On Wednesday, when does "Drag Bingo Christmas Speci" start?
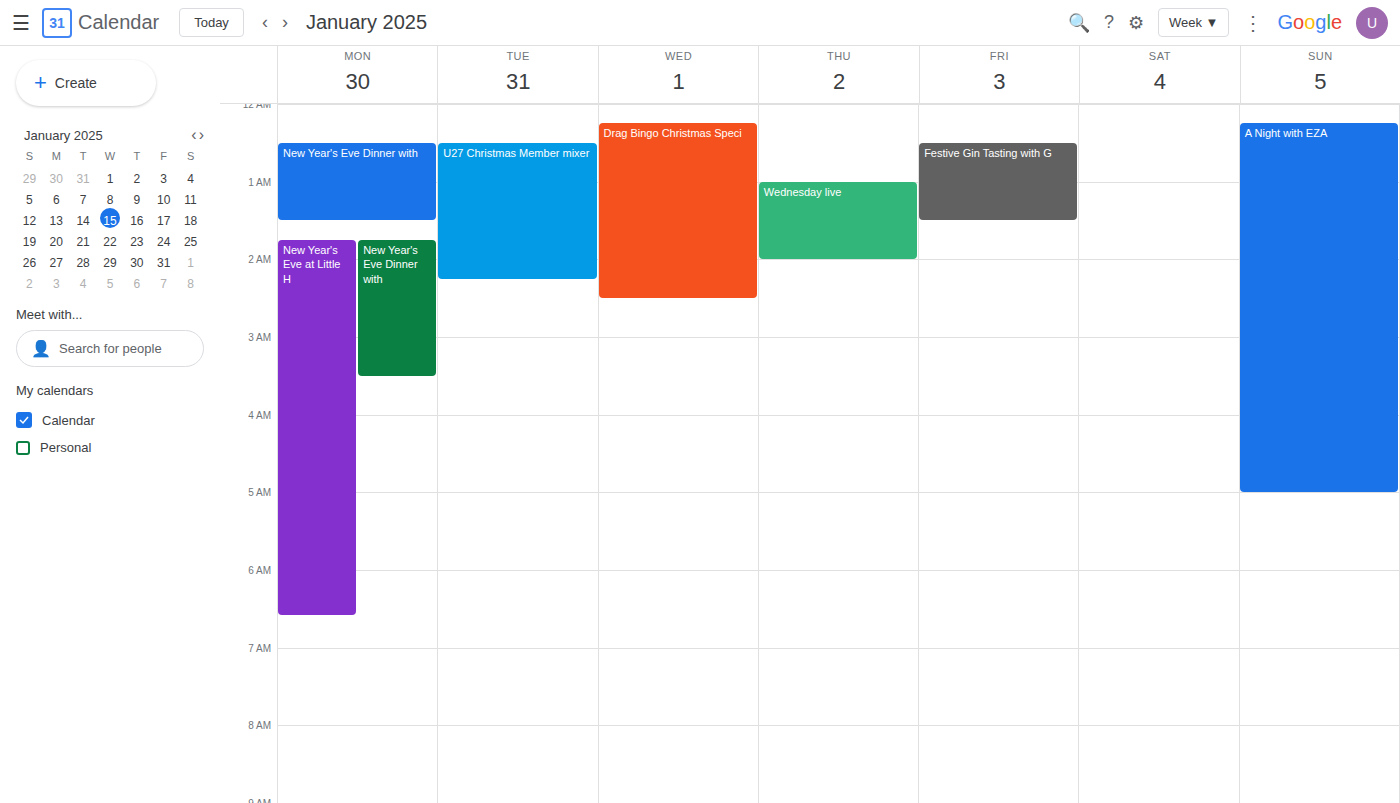
12:15 AM